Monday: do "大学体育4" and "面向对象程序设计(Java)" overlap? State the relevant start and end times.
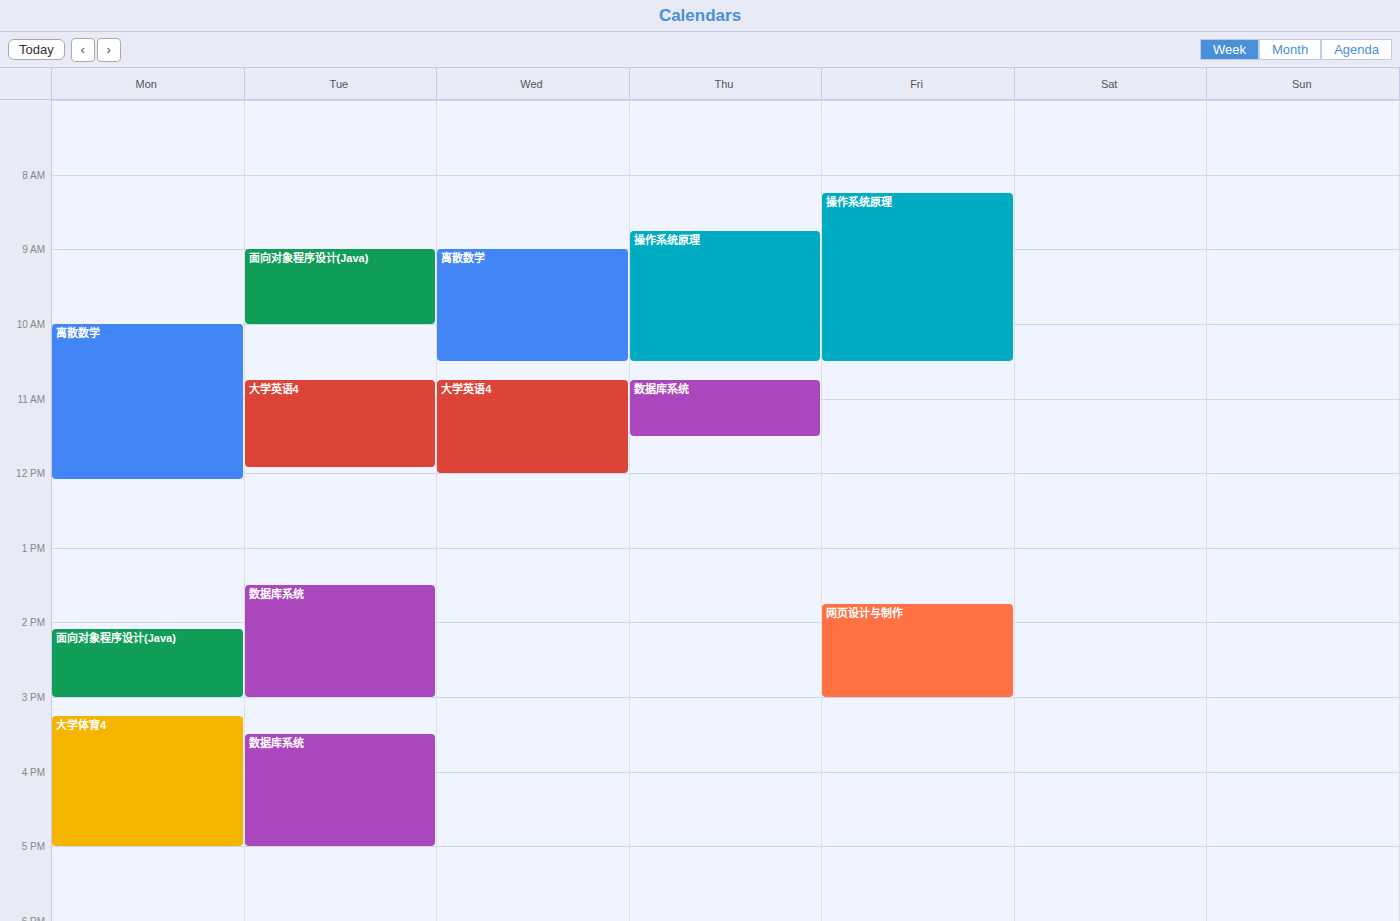
"面向对象程序设计(Java)" ends at 3:00 PM and "大学体育4" starts at 3:15 PM -- no overlap.